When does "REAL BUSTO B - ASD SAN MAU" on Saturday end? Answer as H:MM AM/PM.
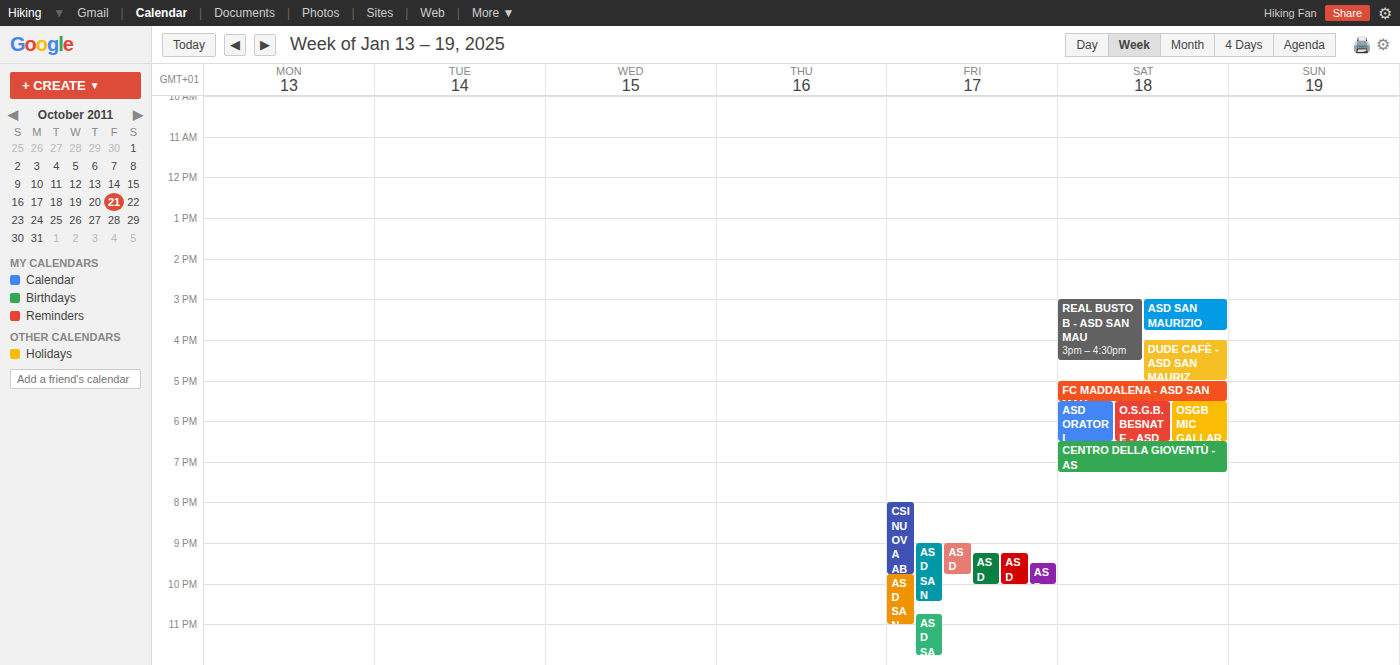
4:30 PM